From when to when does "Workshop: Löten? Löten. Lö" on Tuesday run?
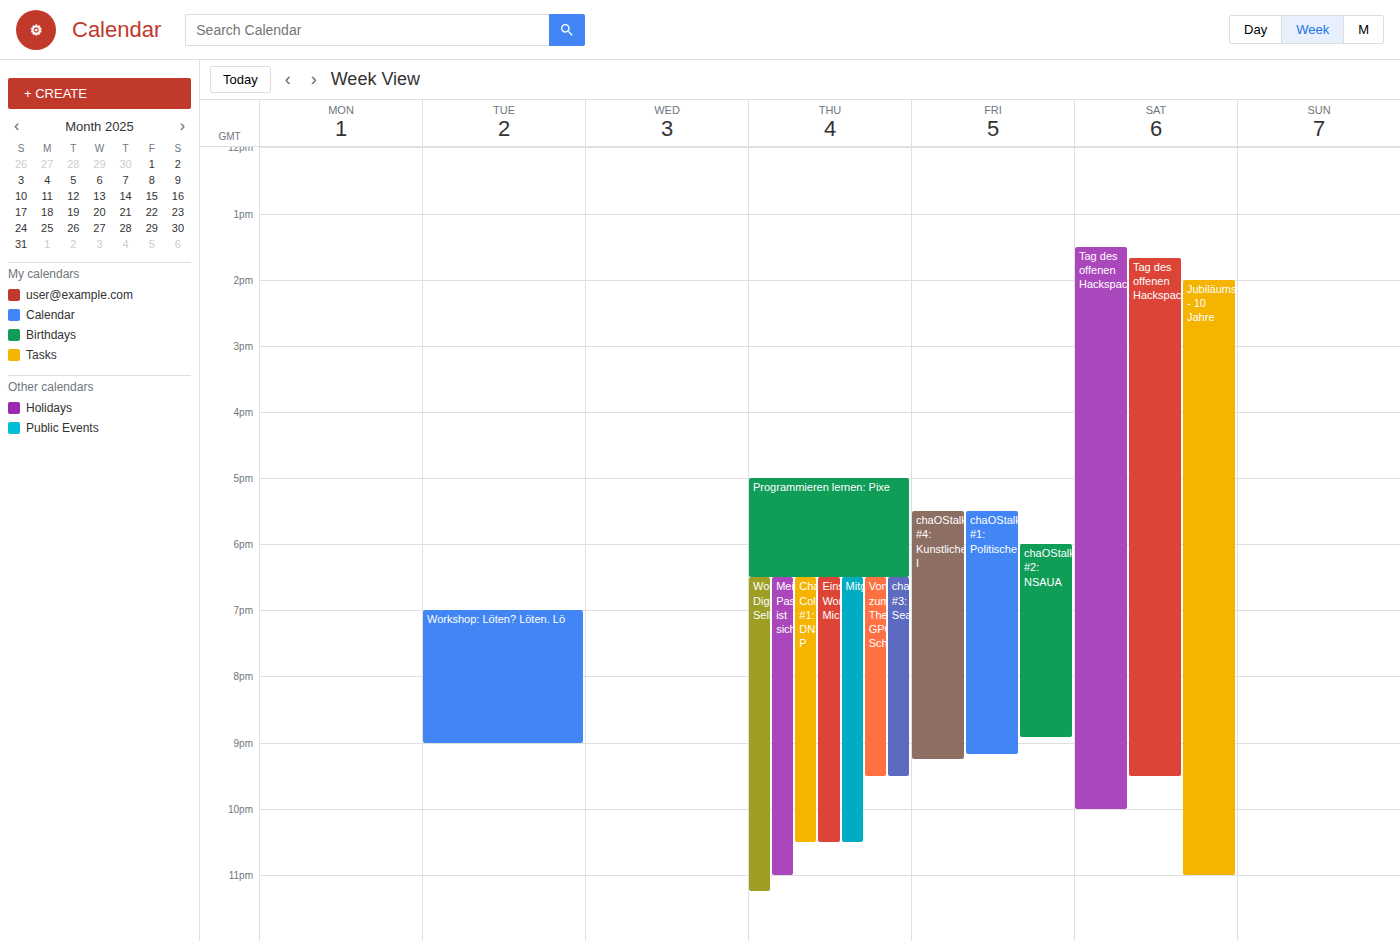
7:00 PM to 9:00 PM